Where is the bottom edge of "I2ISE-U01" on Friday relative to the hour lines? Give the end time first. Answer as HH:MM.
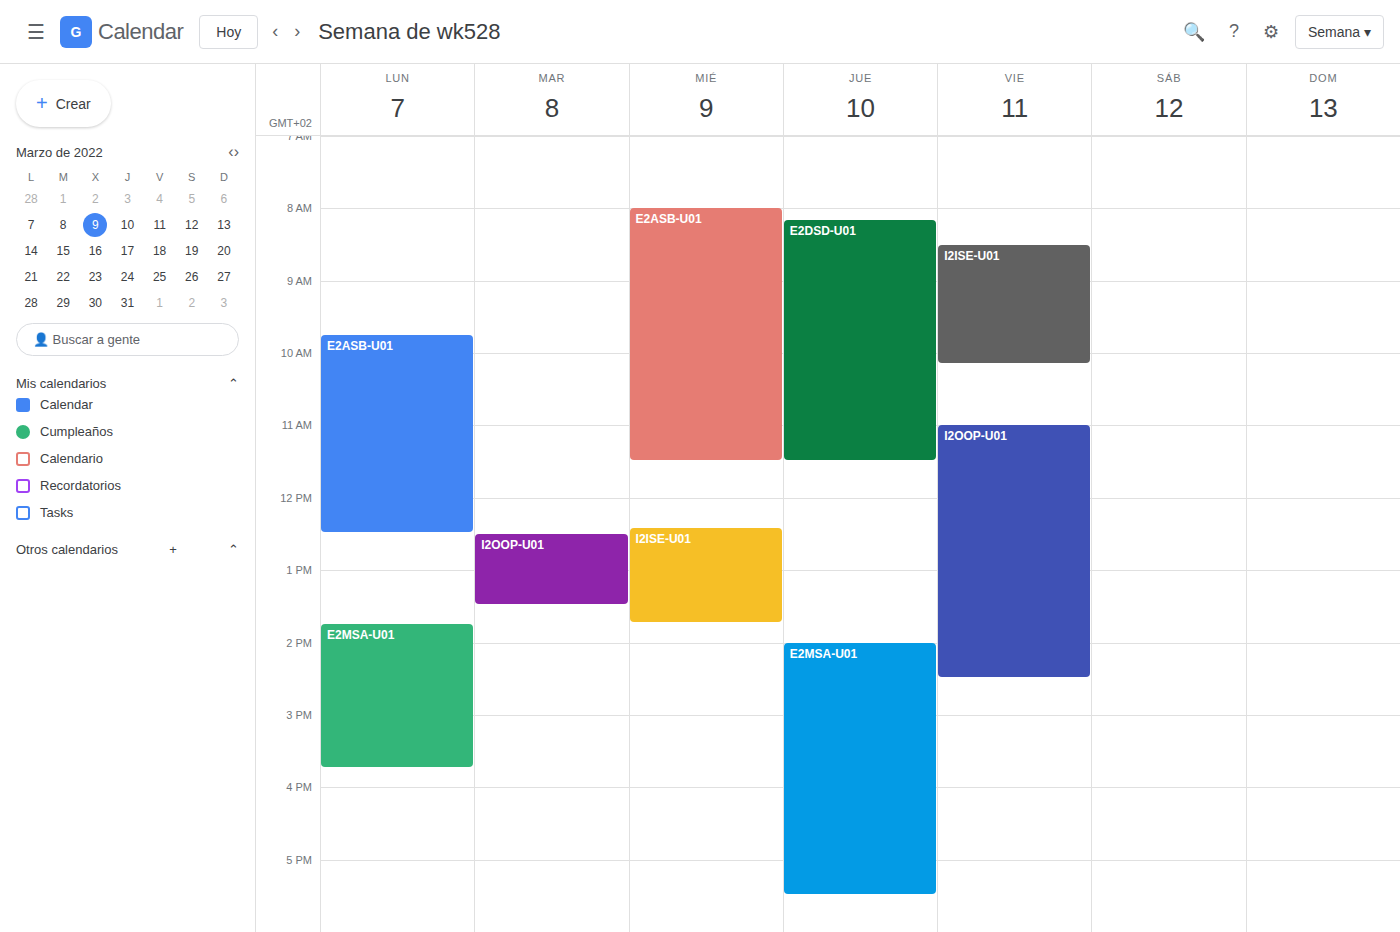
10:10 -- neither: 10 minutes below the 10:00 line and 50 minutes above the 11:00 line.